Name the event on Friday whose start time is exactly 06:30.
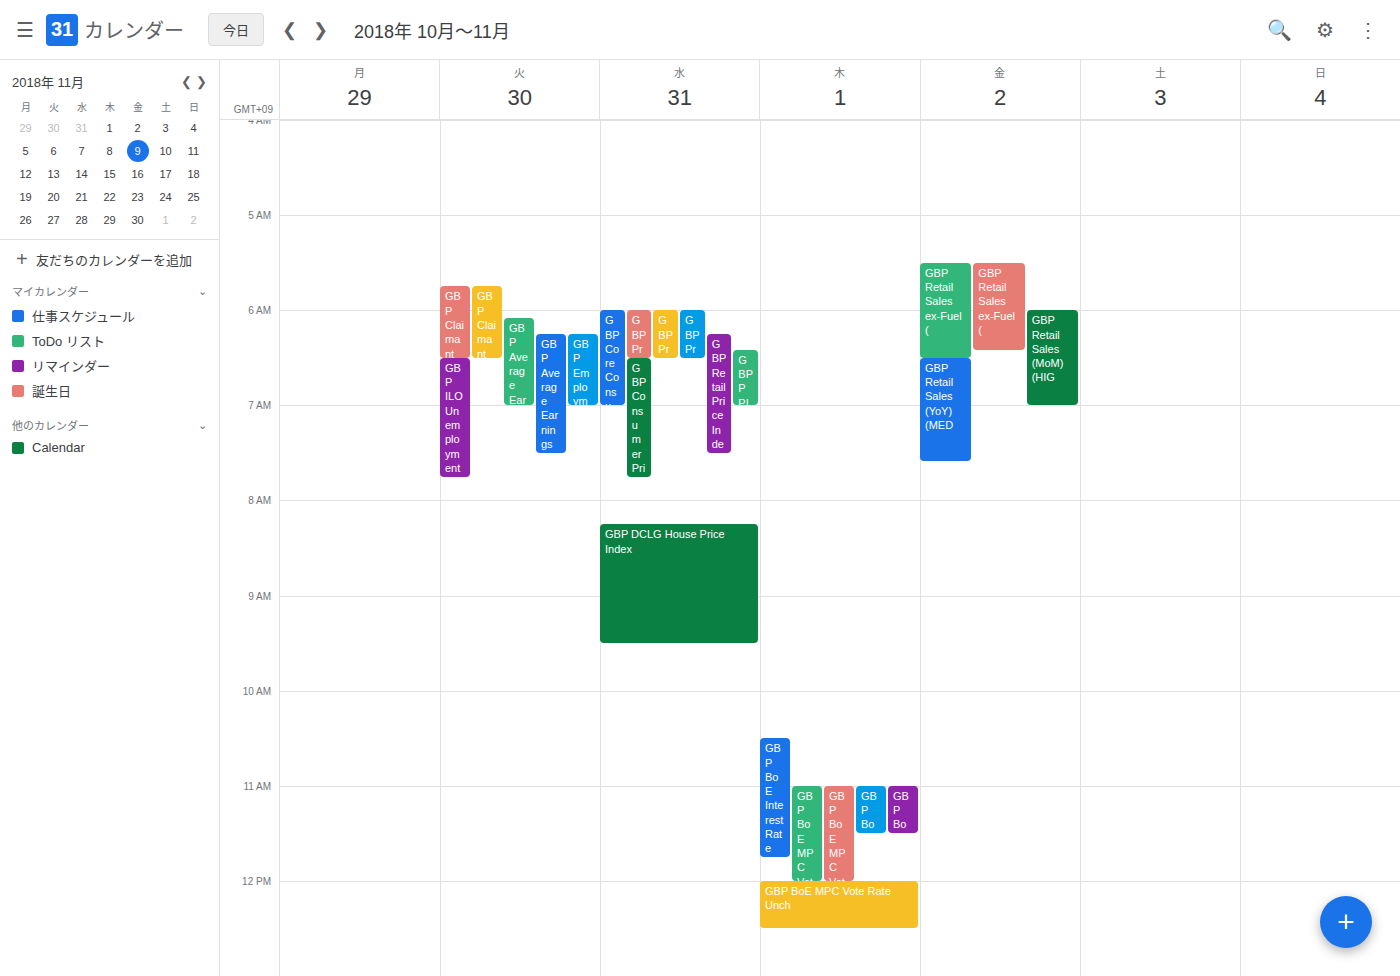
"GBP Retail Sales (YoY)(MED"